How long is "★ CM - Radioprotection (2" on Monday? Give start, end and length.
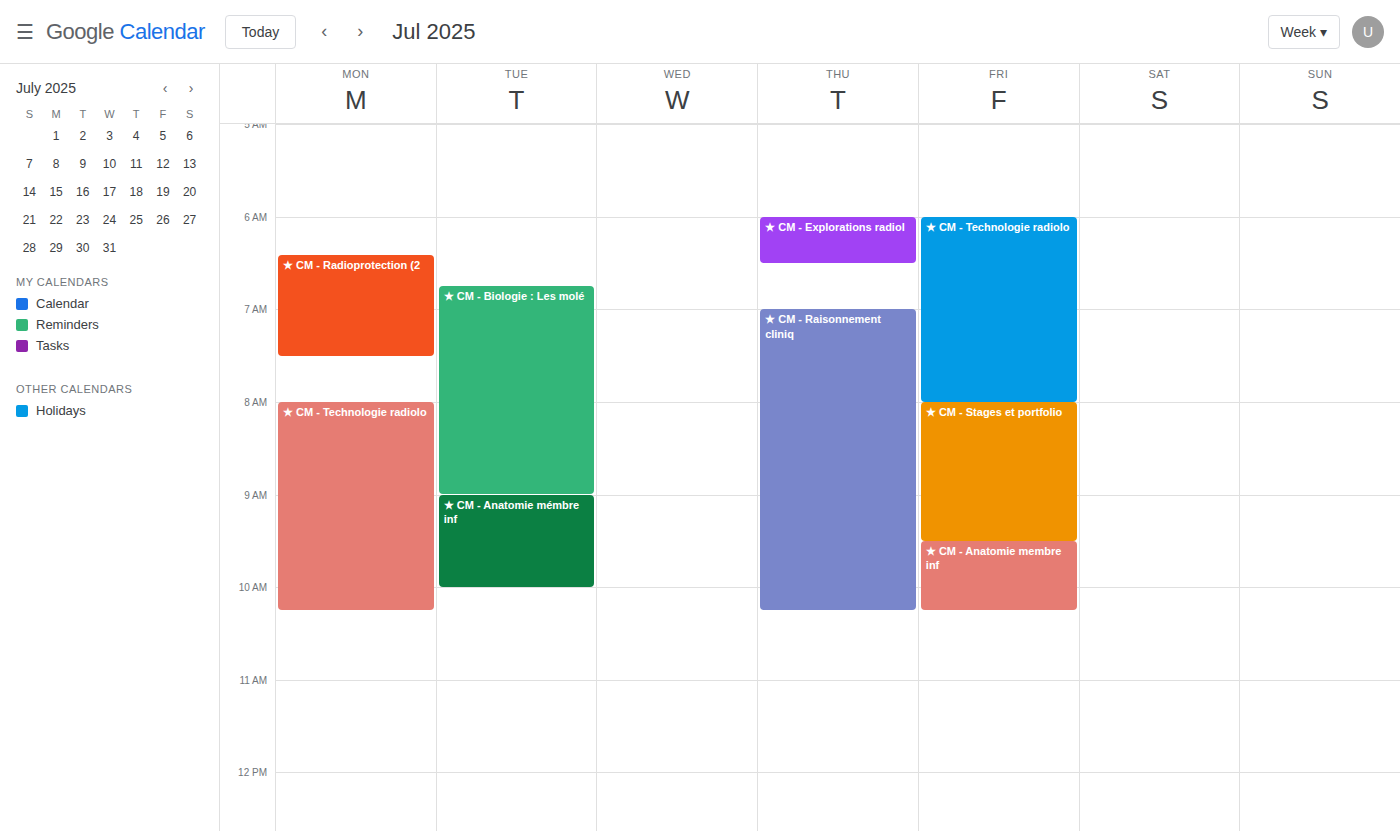
6:25 AM to 7:30 AM, 1 hour 5 minutes